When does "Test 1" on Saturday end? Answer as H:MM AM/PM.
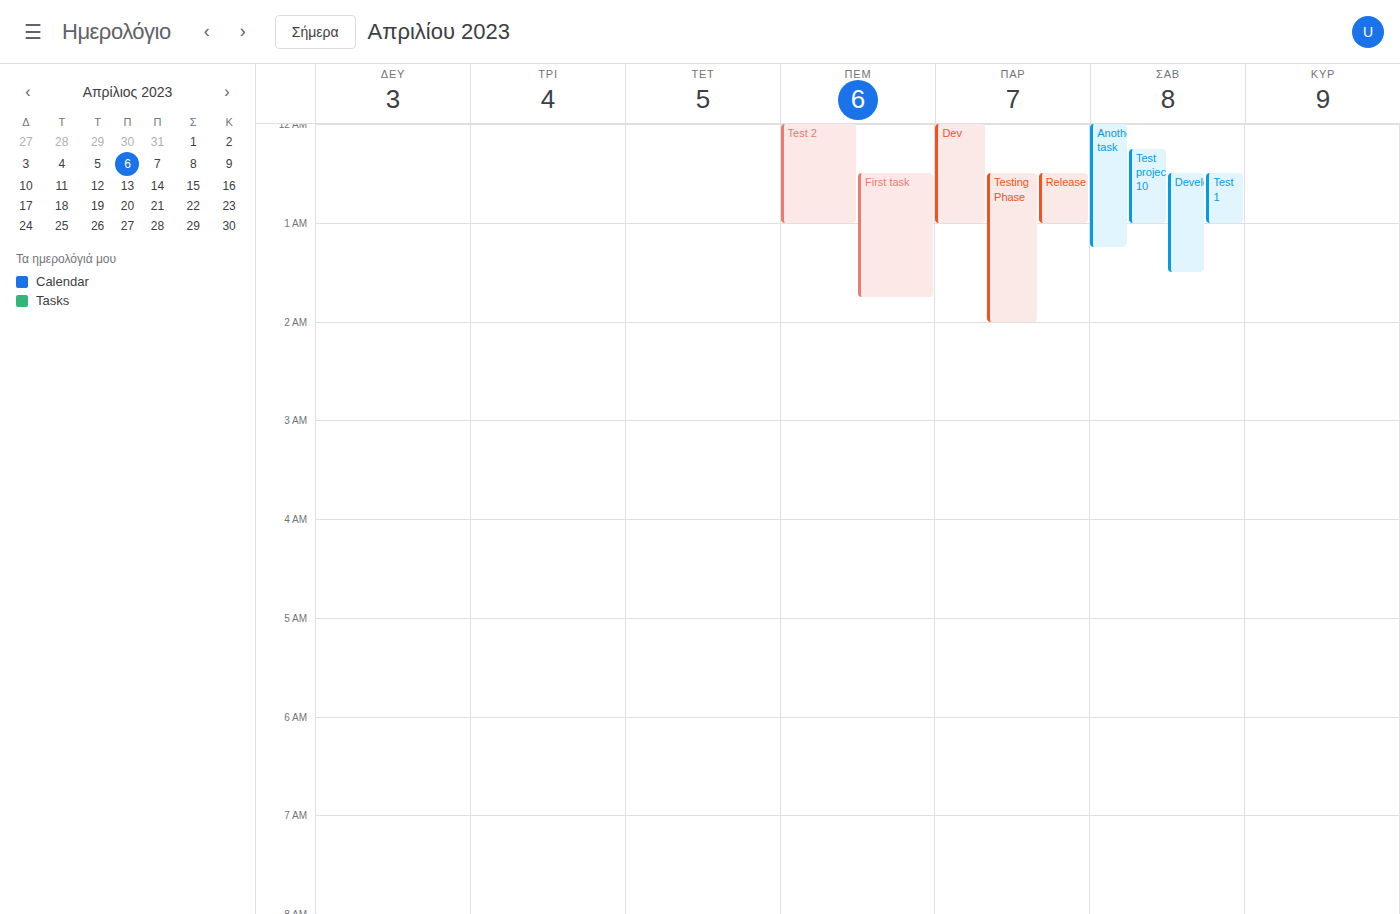
1:00 AM